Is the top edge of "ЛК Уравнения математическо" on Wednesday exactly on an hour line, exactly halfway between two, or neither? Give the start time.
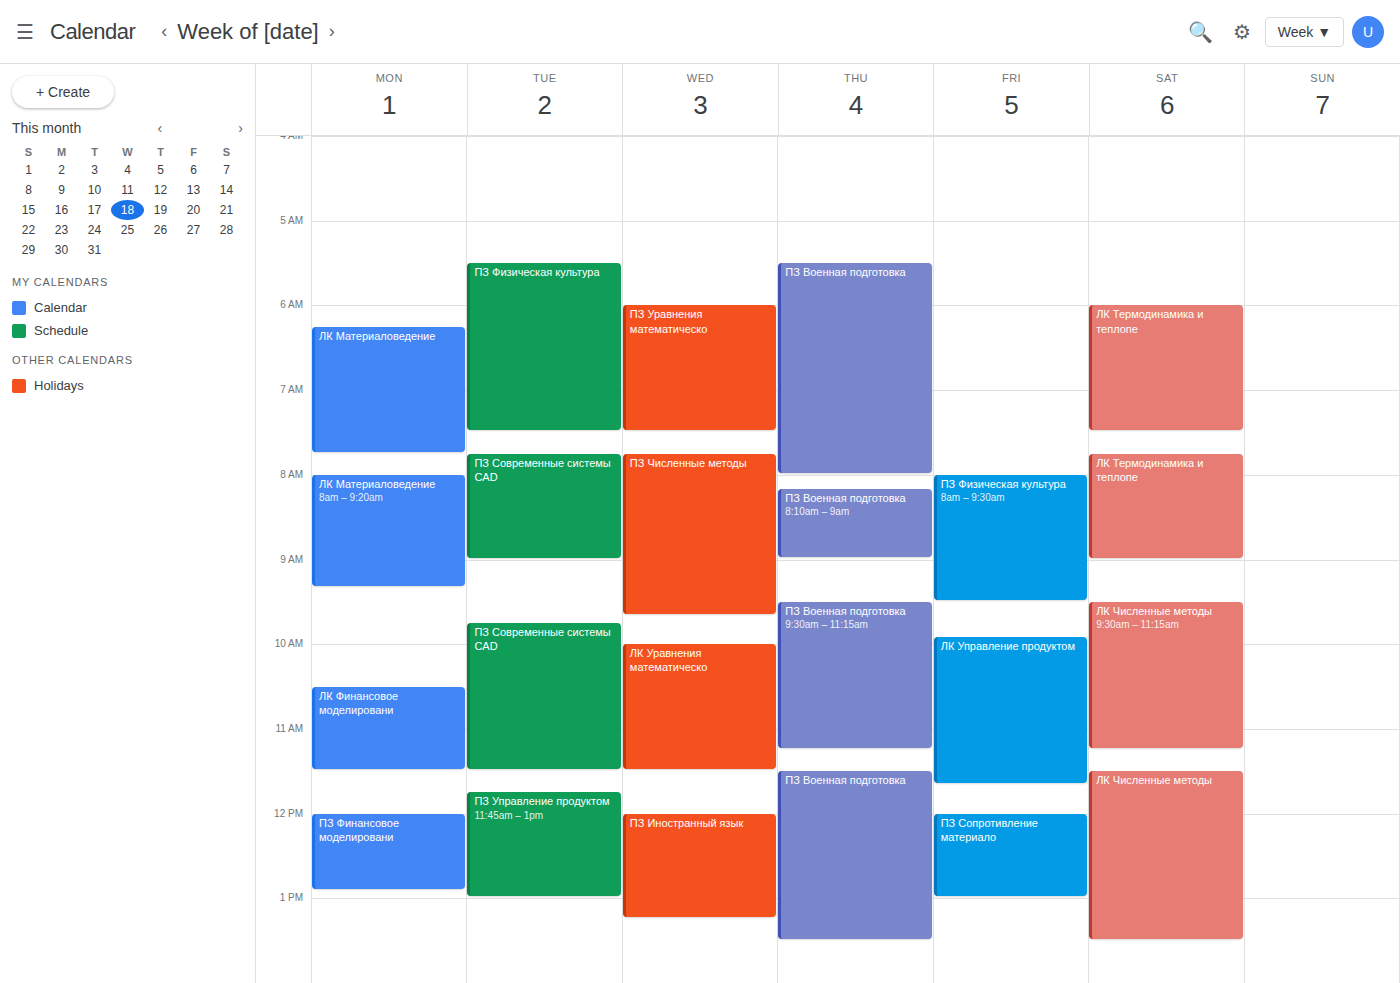
10:00 AM -- exactly on the 10 AM line.